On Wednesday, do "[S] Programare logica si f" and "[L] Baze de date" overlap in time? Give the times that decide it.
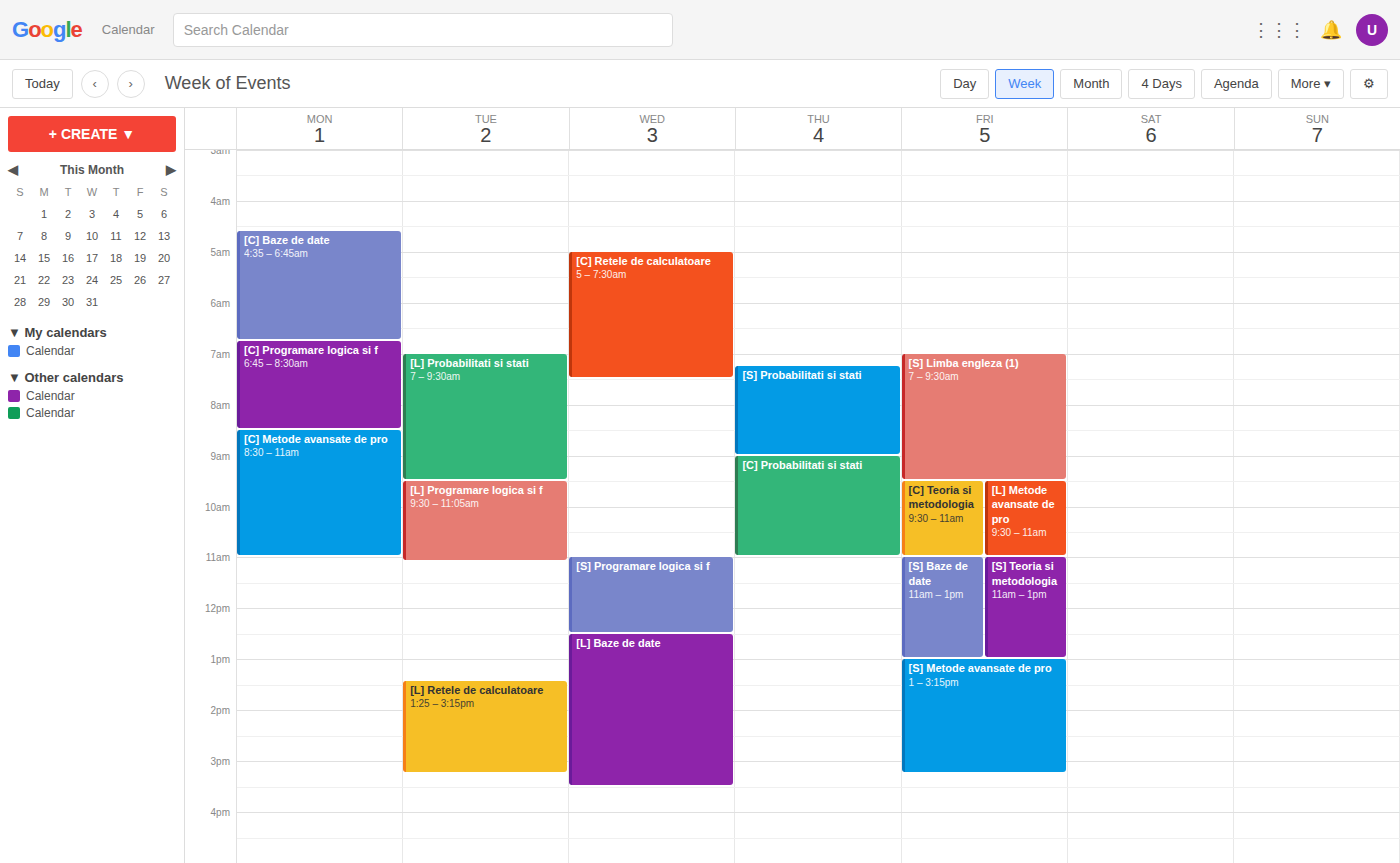
"[S] Programare logica si f" ends at 12:30 PM, exactly when "[L] Baze de date" starts -- they touch but do not overlap.